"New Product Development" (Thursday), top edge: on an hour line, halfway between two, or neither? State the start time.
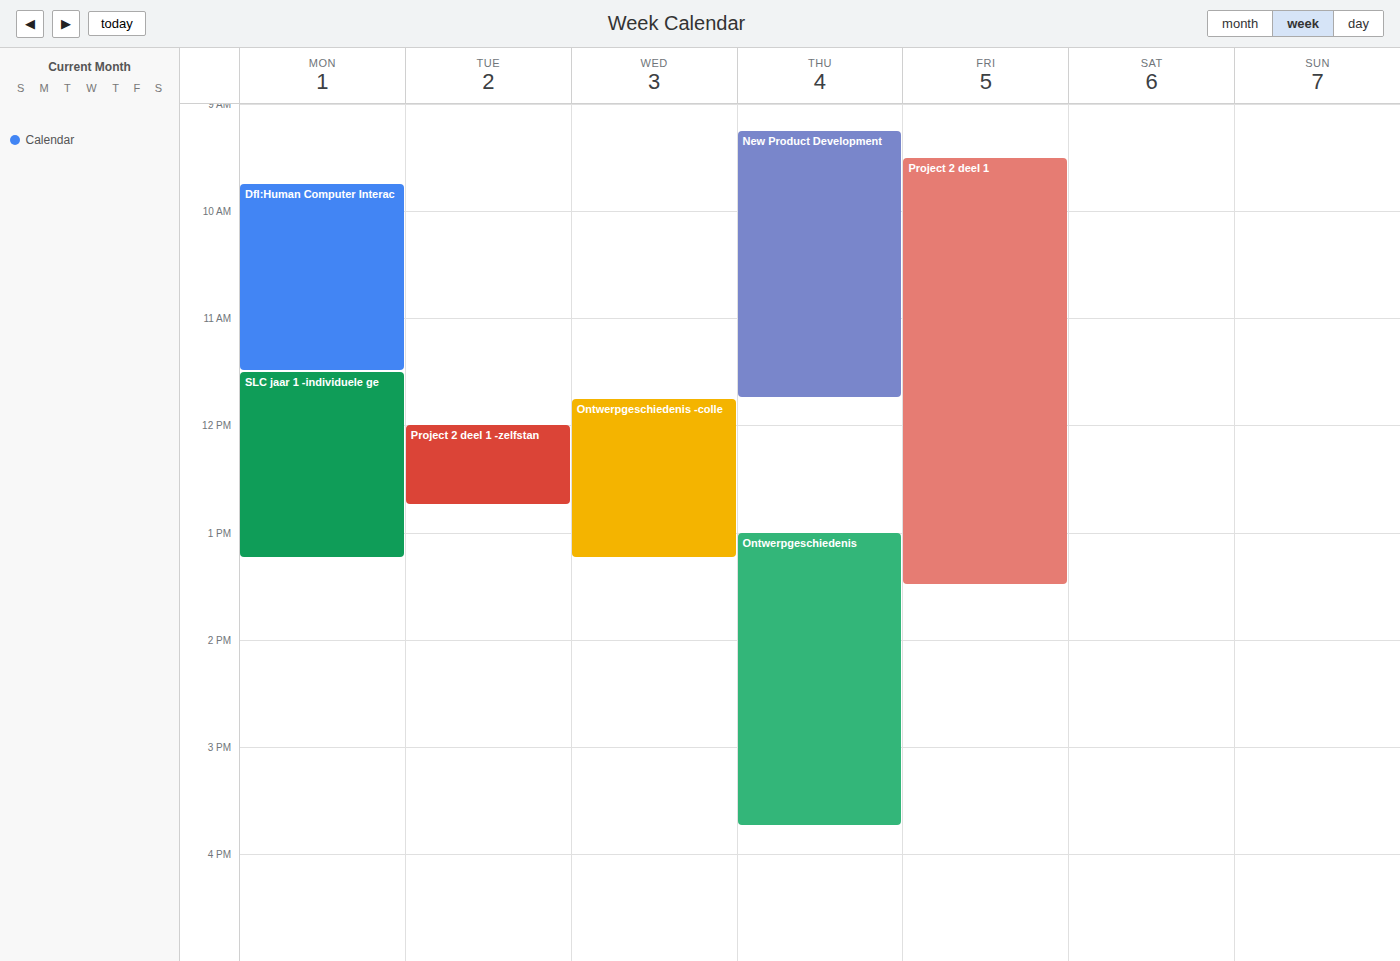
9:15 AM -- neither: a quarter of the way from the 9 AM line to the 10 AM line.